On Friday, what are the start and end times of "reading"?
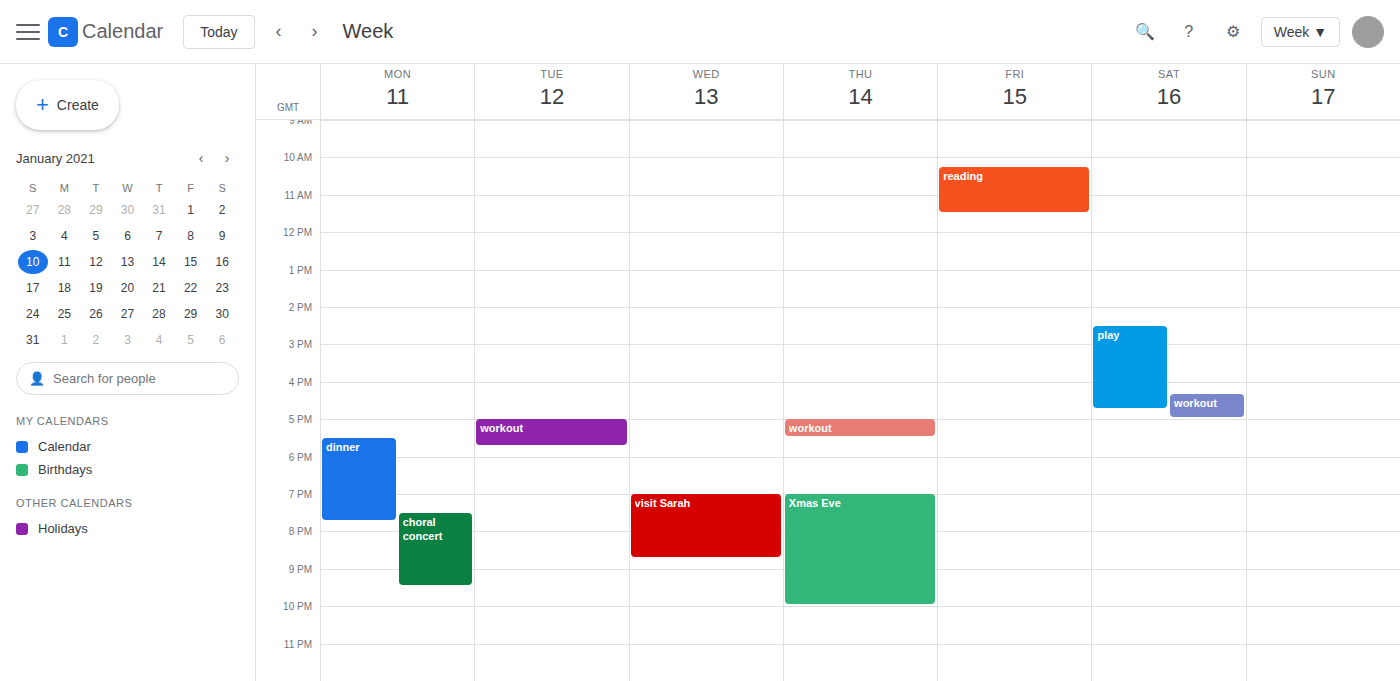
10:15 AM to 11:30 AM